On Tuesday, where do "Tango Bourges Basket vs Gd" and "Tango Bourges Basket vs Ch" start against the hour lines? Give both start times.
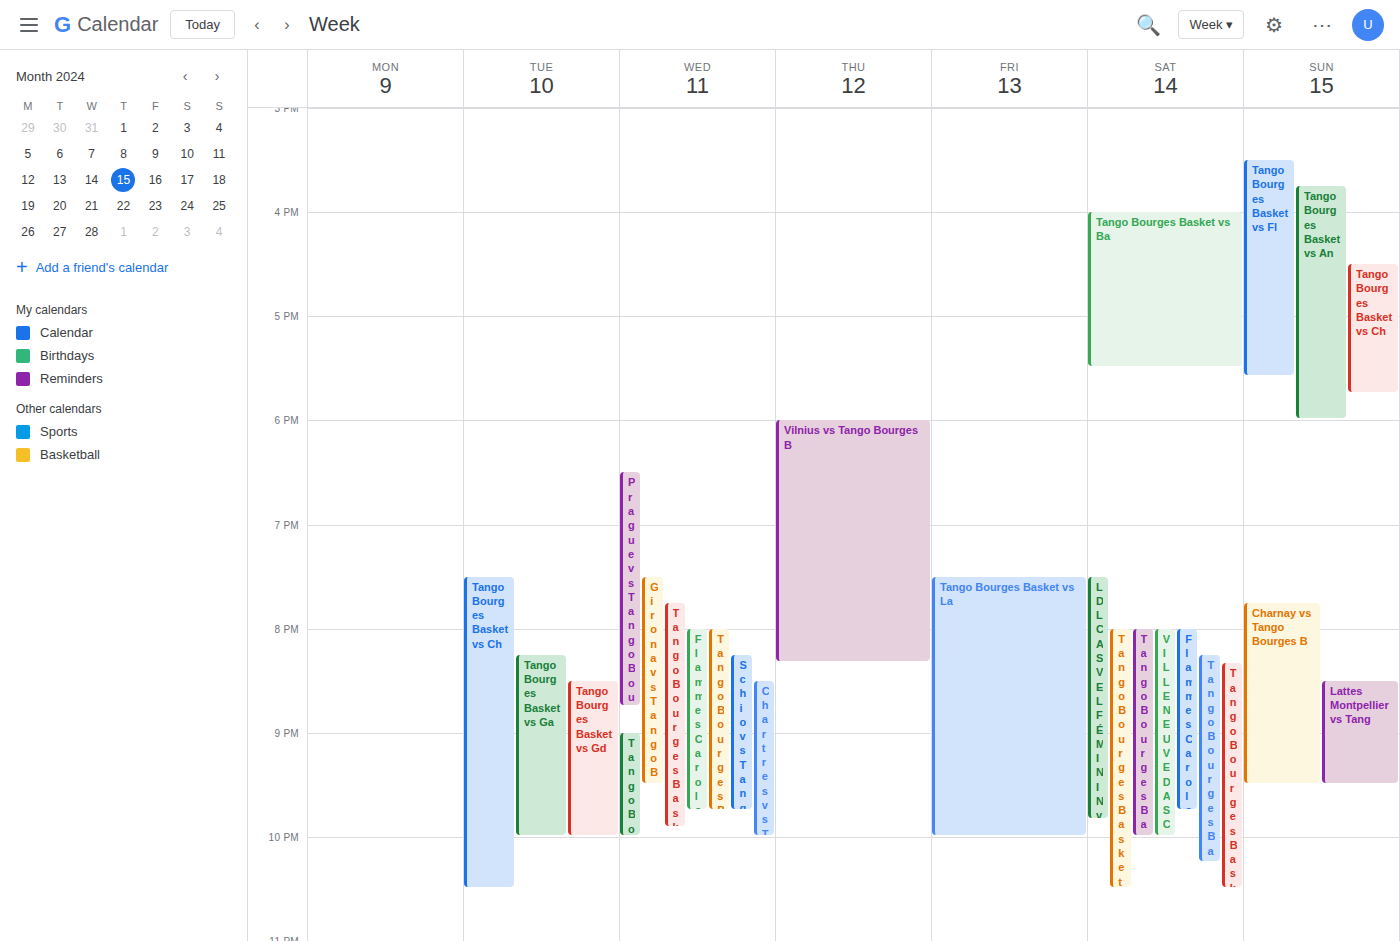
"Tango Bourges Basket vs Gd": 8:30 PM, halfway between the 8 PM and 9 PM lines. "Tango Bourges Basket vs Ch": 7:30 PM, halfway between the 7 PM and 8 PM lines.